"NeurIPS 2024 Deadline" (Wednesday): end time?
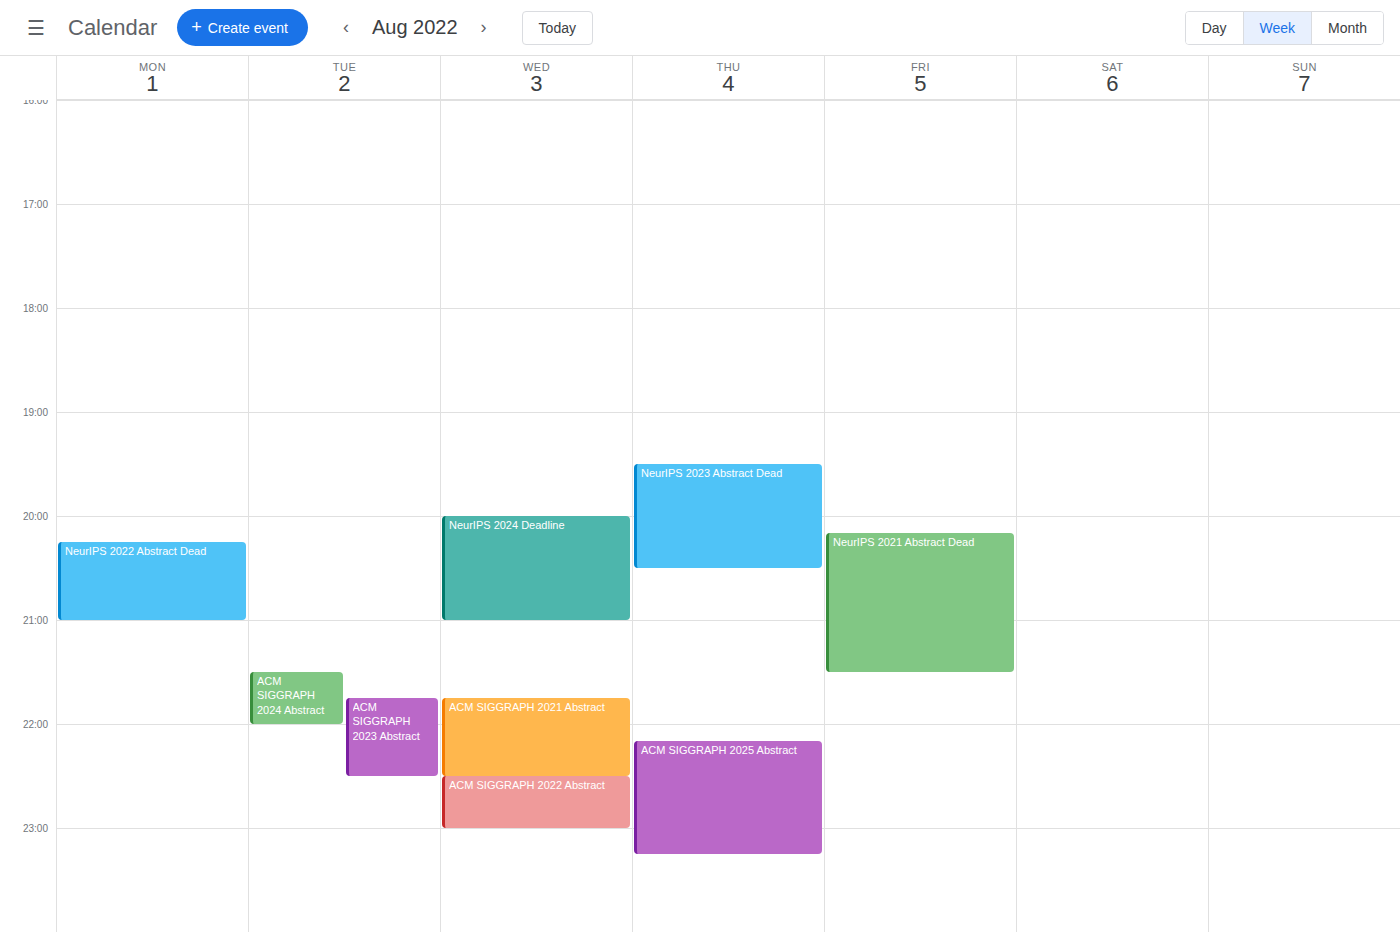
9:00 PM